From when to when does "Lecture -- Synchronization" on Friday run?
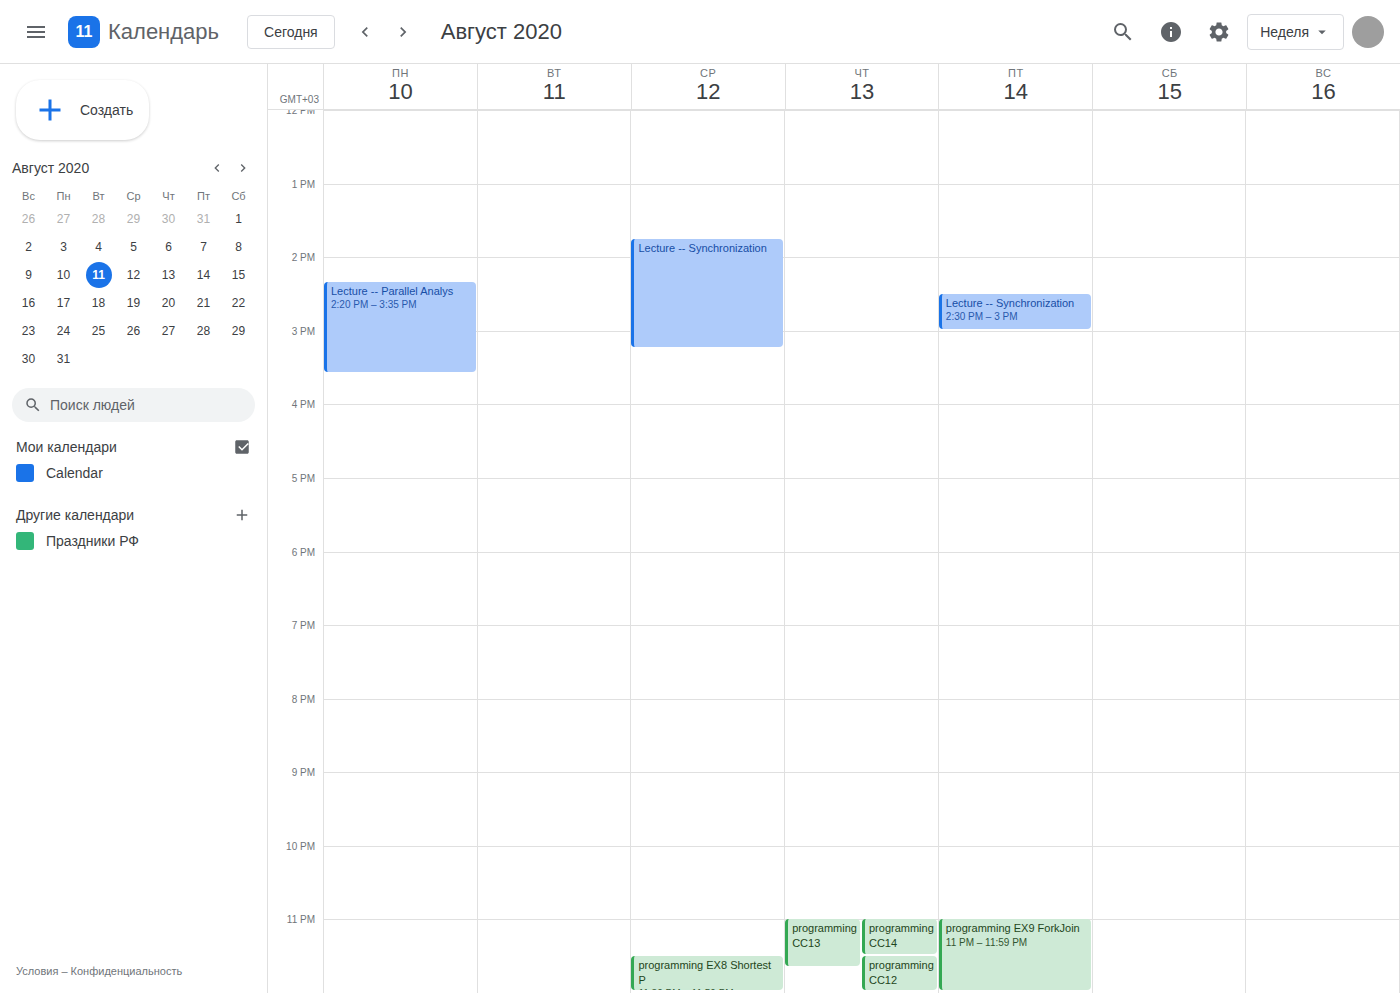
2:30 PM to 3:00 PM